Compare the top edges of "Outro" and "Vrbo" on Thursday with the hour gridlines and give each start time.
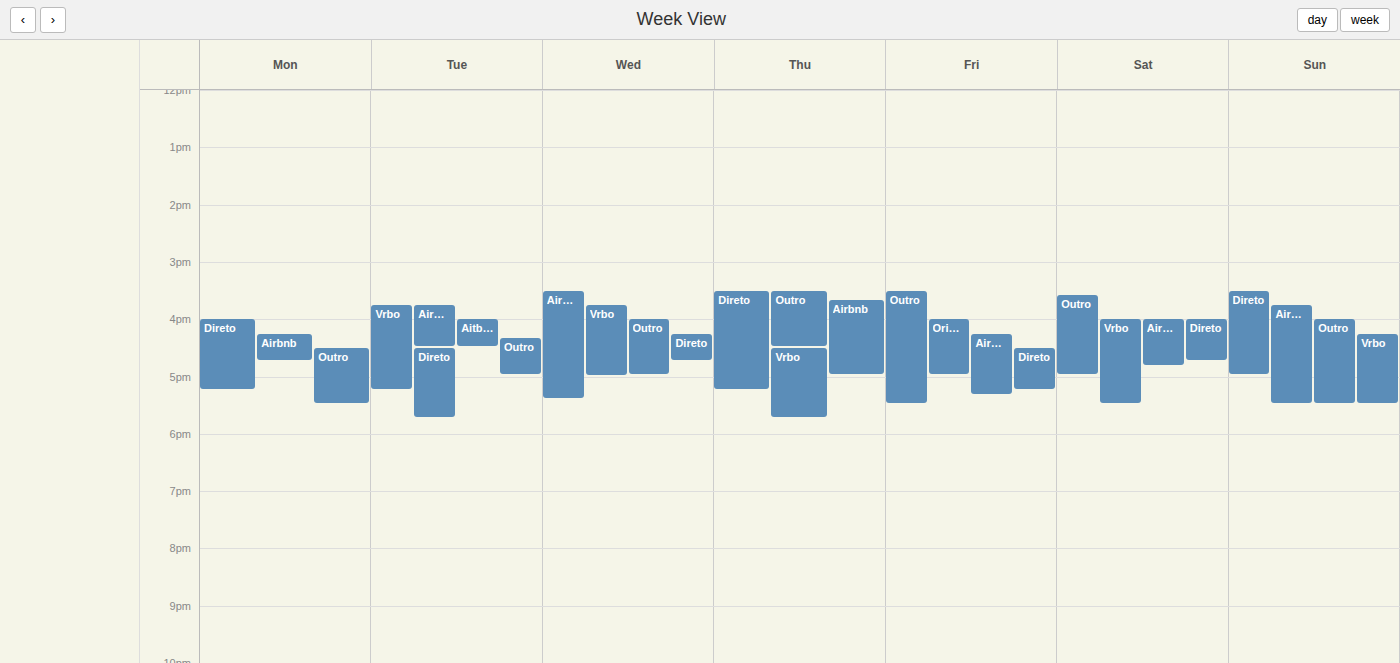
"Outro": 3:30 PM, halfway between the 3 PM and 4 PM lines. "Vrbo": 4:30 PM, halfway between the 4 PM and 5 PM lines.